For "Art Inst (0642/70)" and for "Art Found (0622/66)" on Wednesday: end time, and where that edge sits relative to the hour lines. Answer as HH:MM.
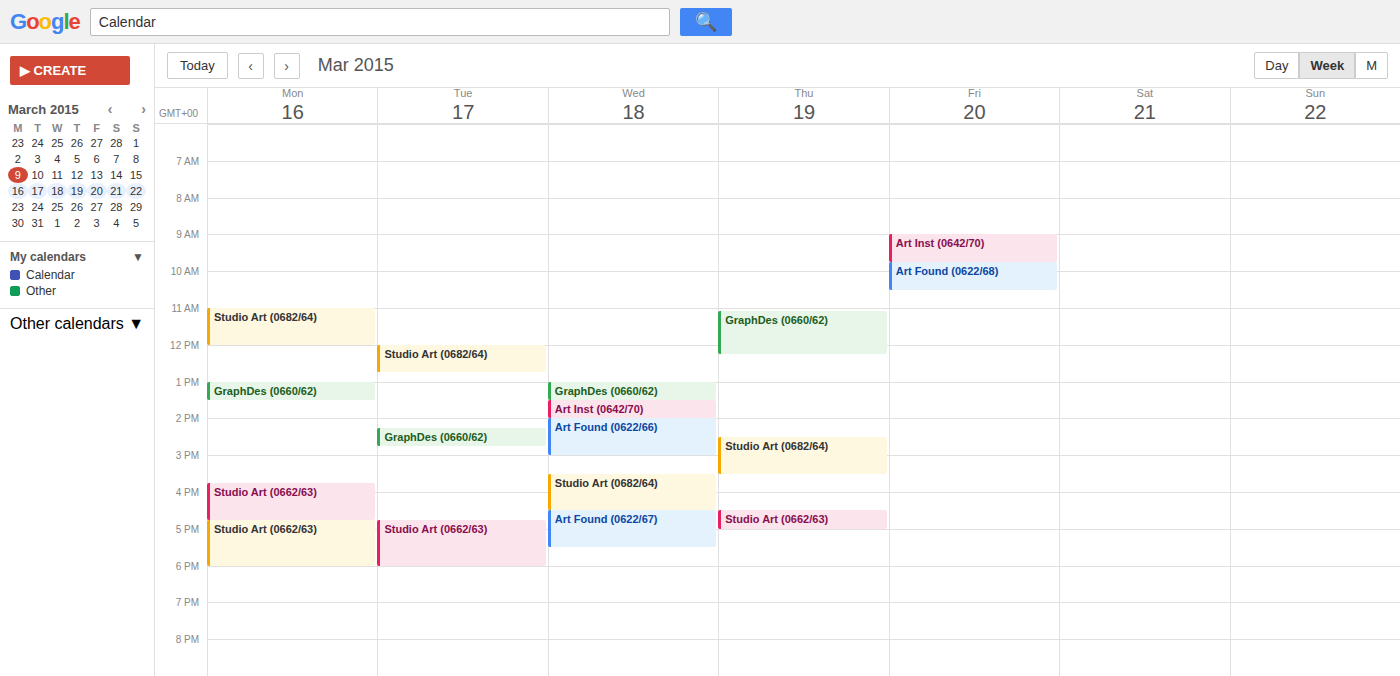
"Art Inst (0642/70)": 14:00, exactly on the 14:00 line. "Art Found (0622/66)": 15:00, exactly on the 15:00 line.